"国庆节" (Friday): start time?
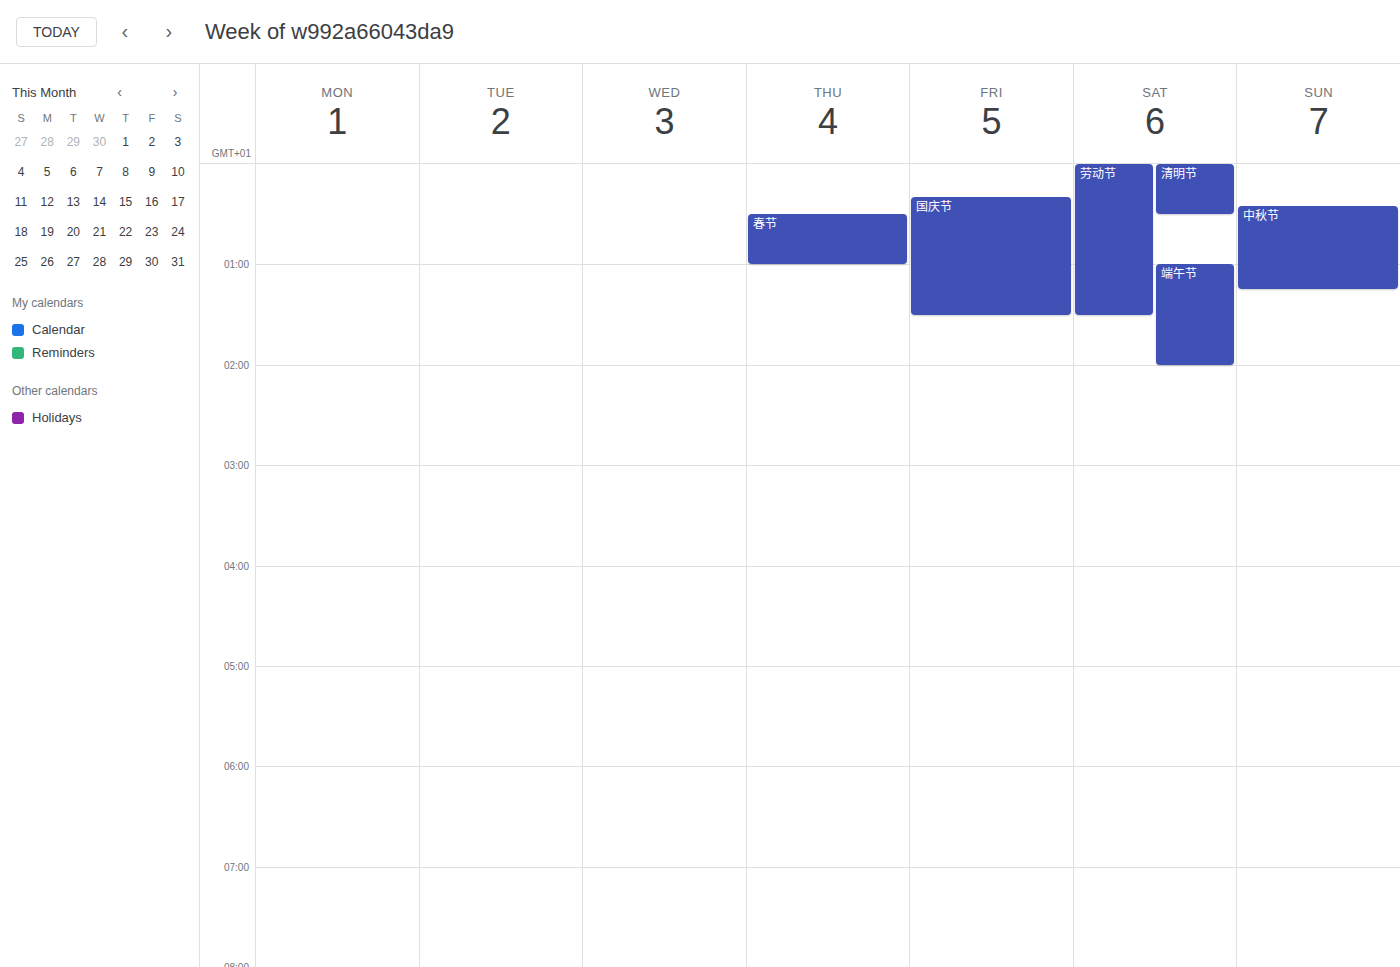
12:20 AM